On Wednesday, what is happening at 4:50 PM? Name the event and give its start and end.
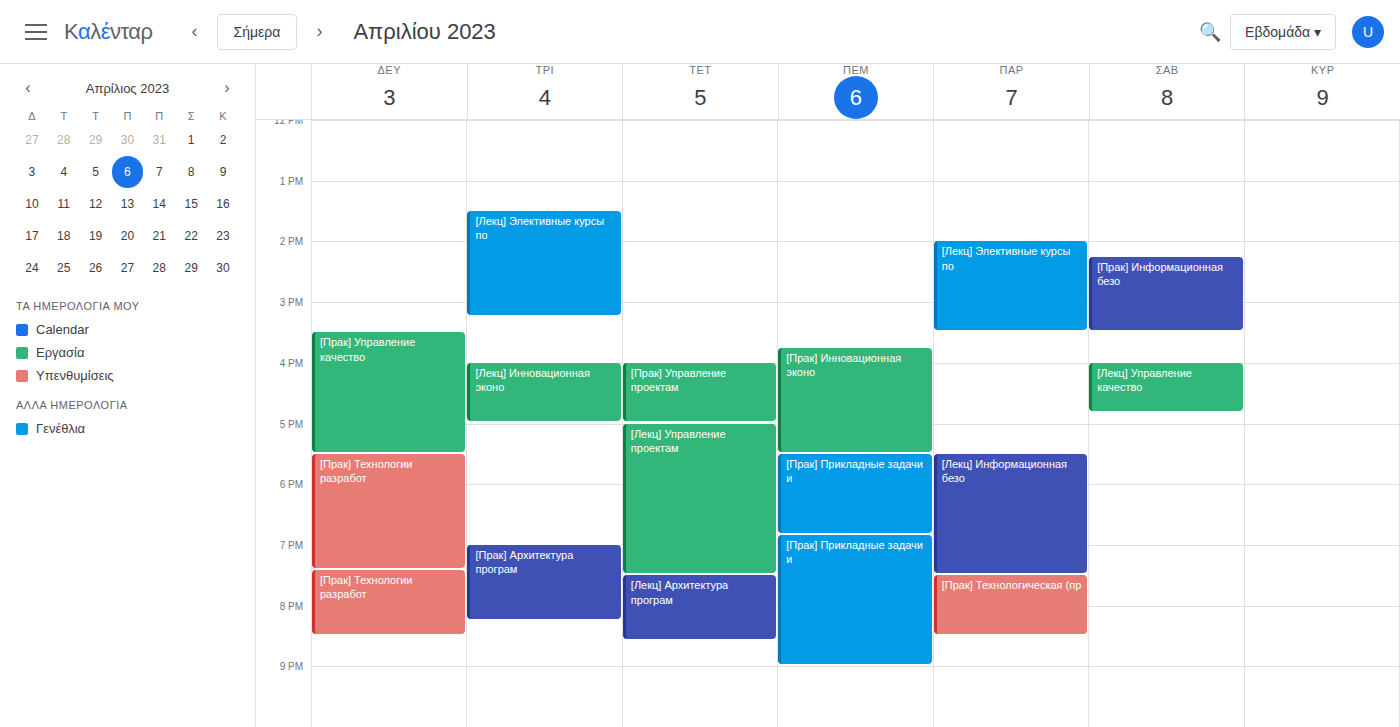
"[Прак] Управление проектам", 4:00 PM to 5:00 PM